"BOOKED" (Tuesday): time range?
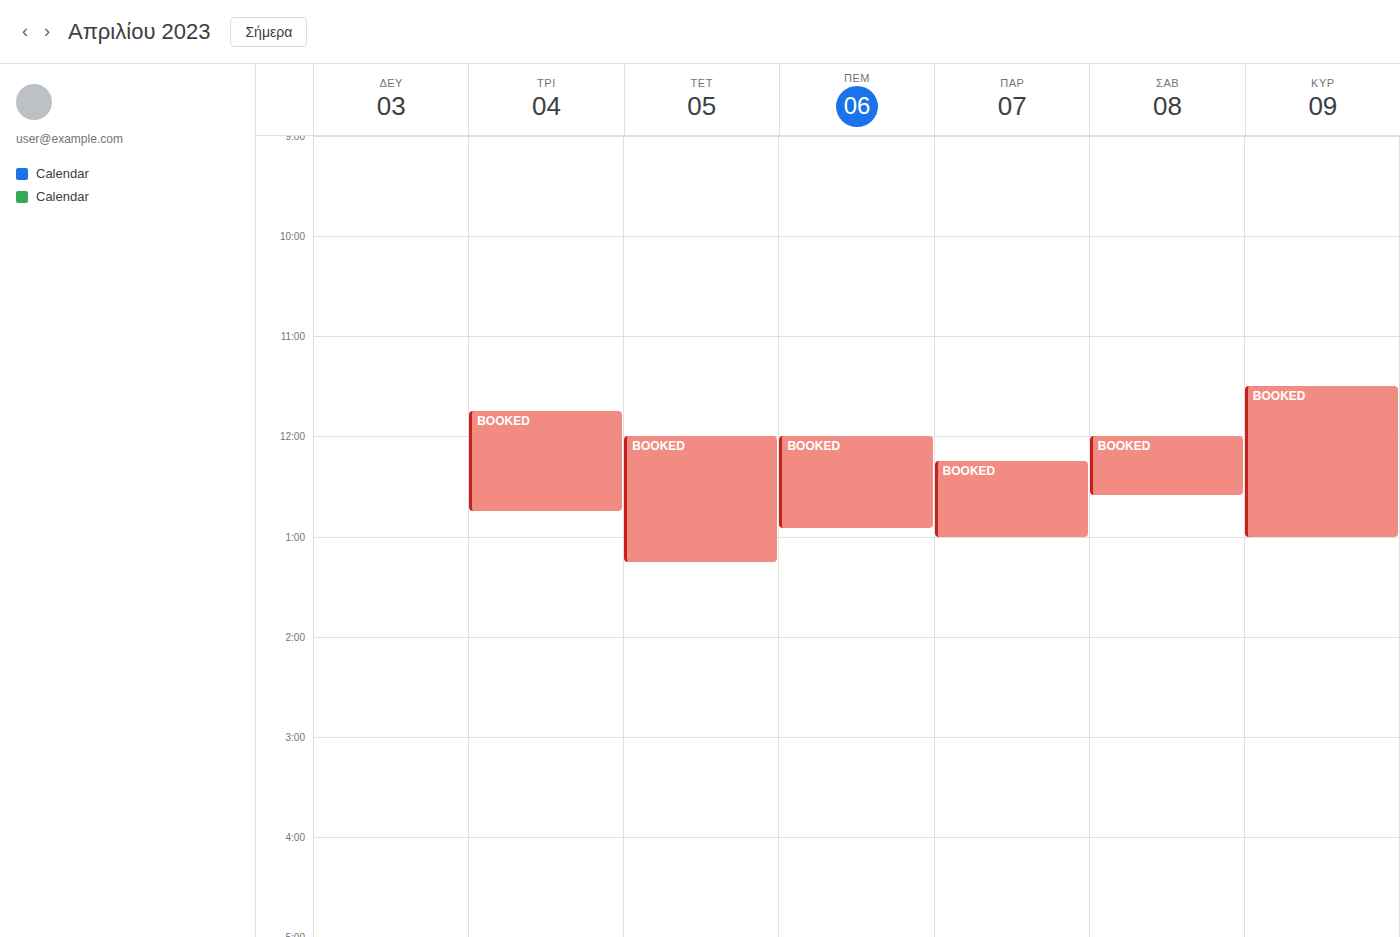
11:45 AM to 12:45 PM